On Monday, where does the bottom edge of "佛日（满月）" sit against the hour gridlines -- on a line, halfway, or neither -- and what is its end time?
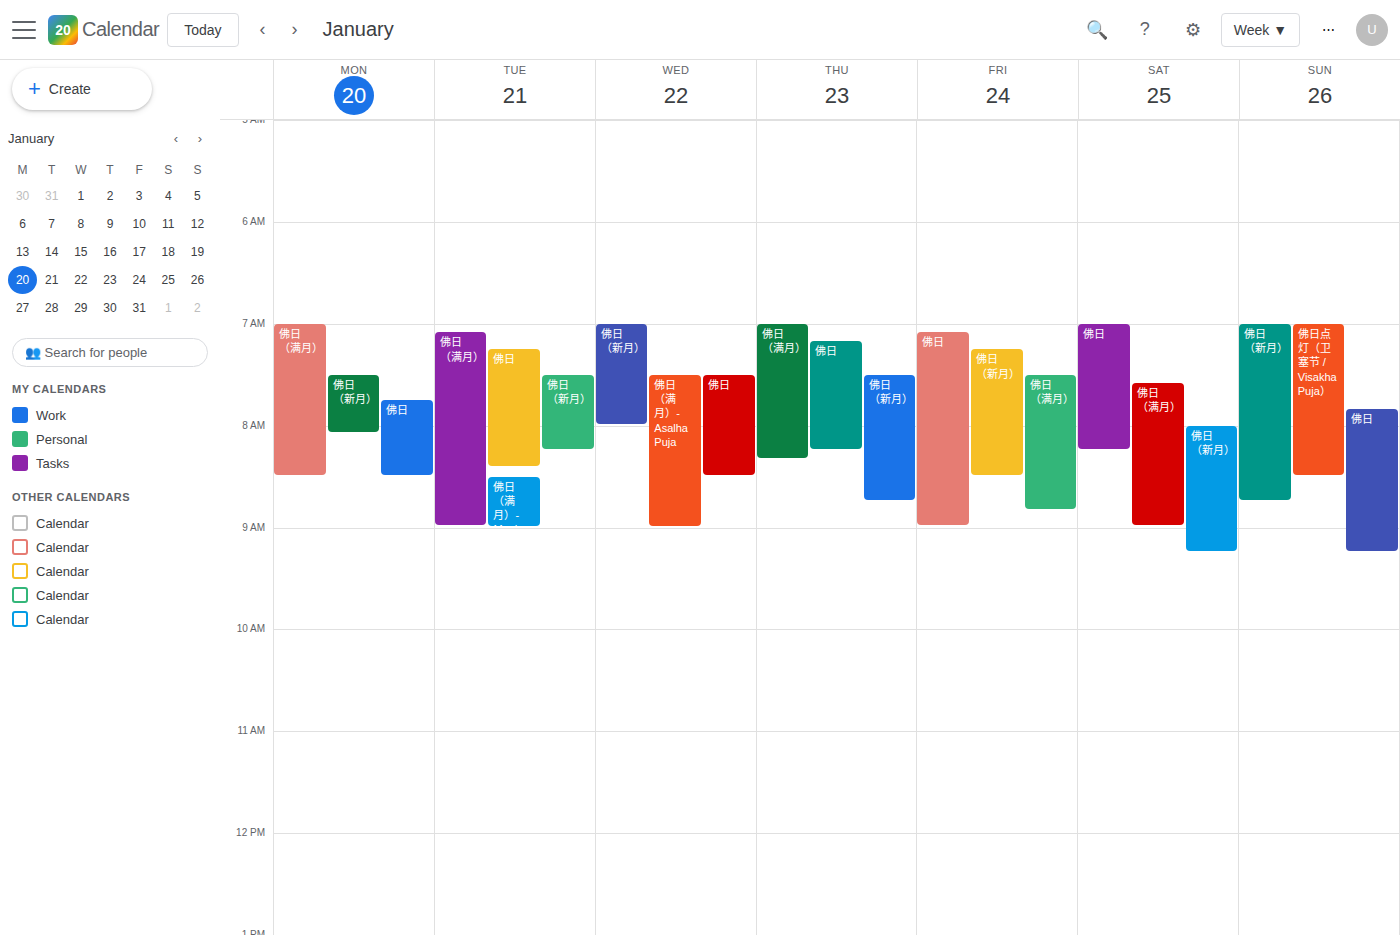
8:30 AM -- halfway between the 8 AM and 9 AM lines.